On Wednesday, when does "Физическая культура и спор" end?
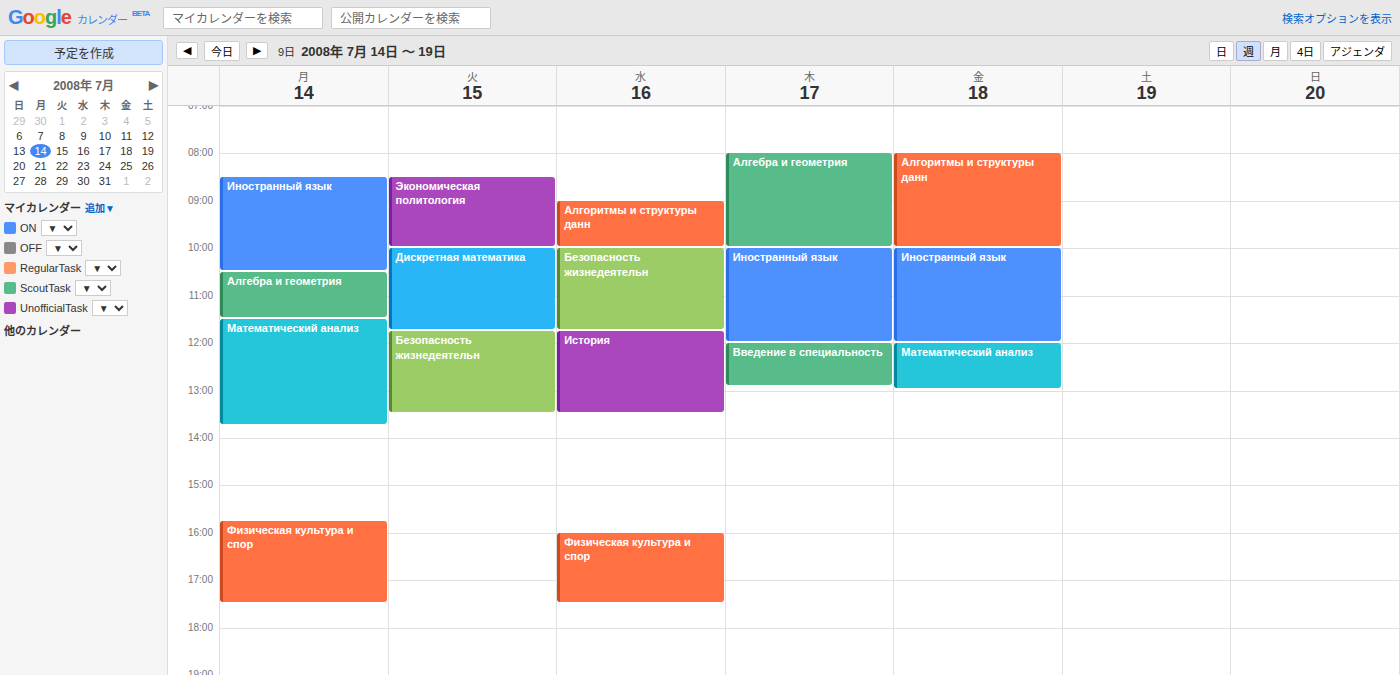
17:30